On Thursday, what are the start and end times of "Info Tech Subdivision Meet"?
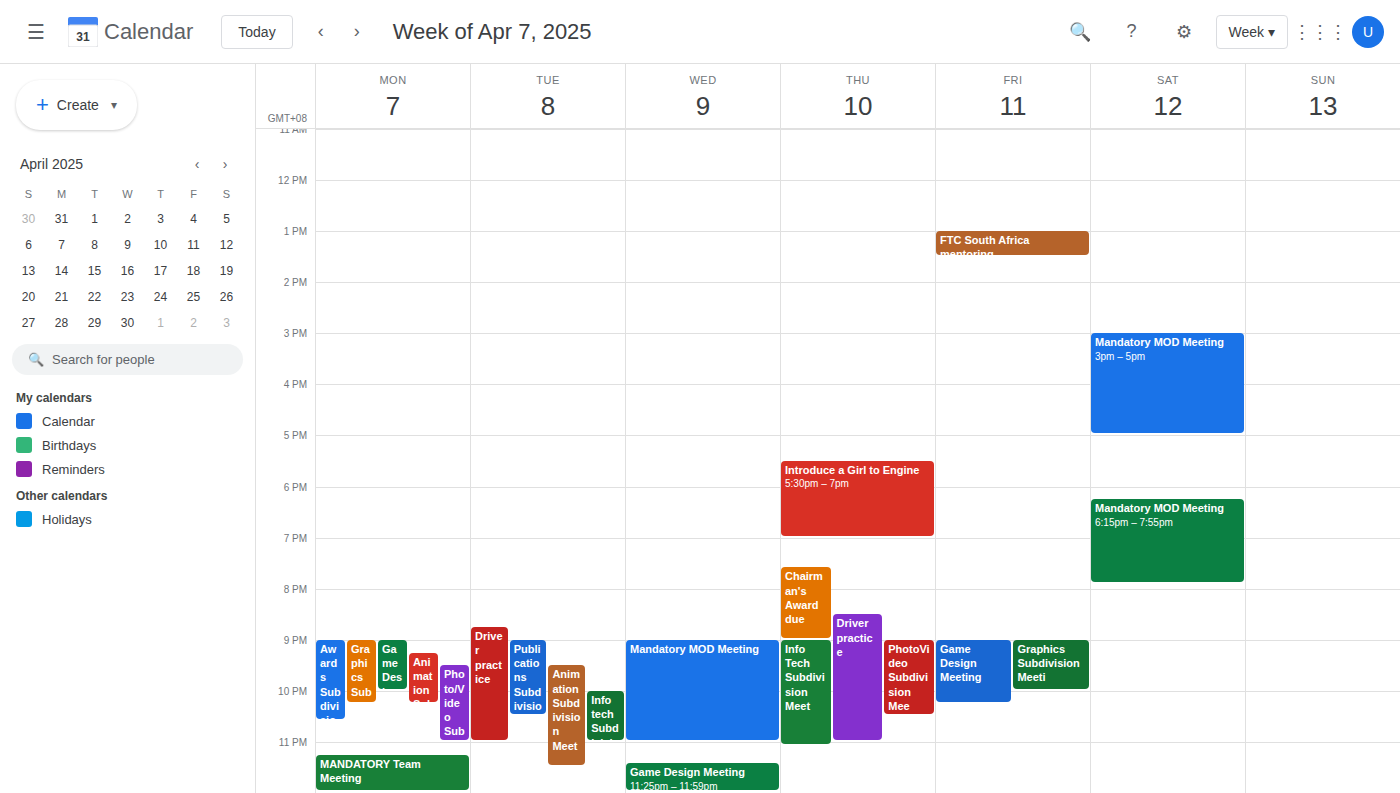
9:00 PM to 11:05 PM